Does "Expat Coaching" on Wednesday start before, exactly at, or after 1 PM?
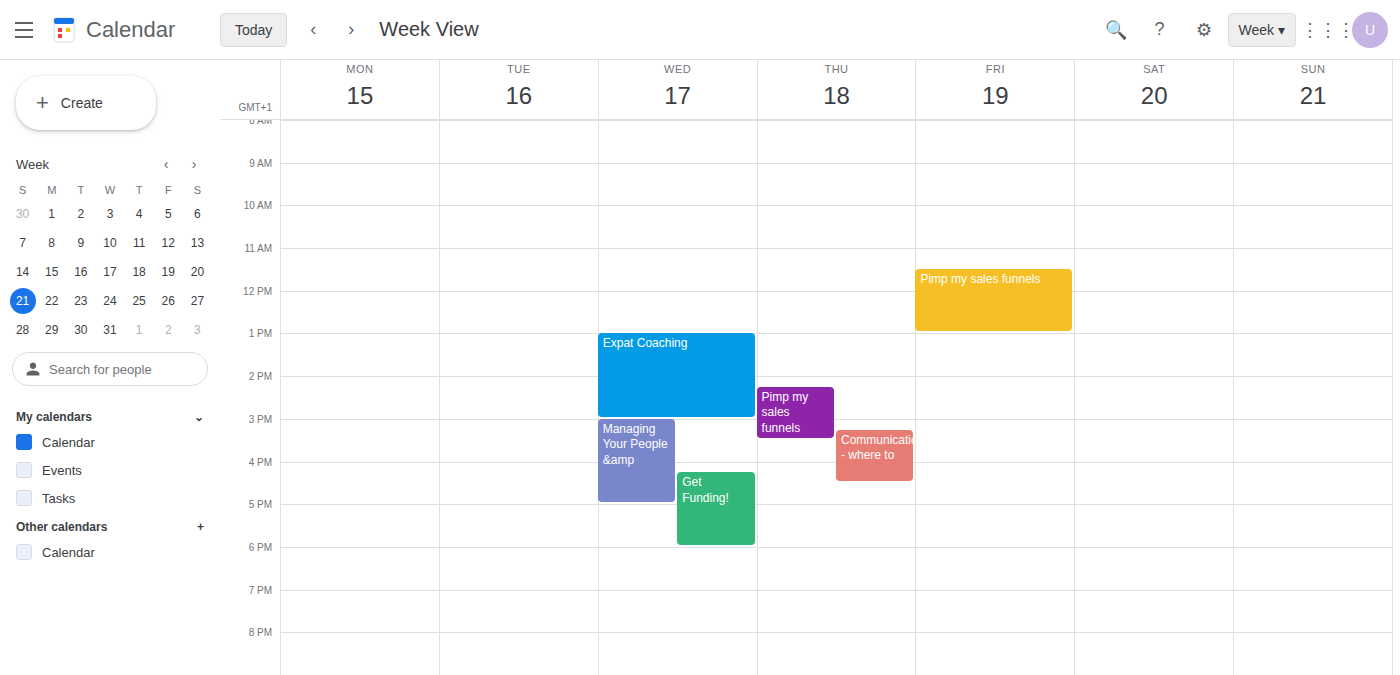
1:00 PM -- exactly at 1 PM, on the 1 PM line.